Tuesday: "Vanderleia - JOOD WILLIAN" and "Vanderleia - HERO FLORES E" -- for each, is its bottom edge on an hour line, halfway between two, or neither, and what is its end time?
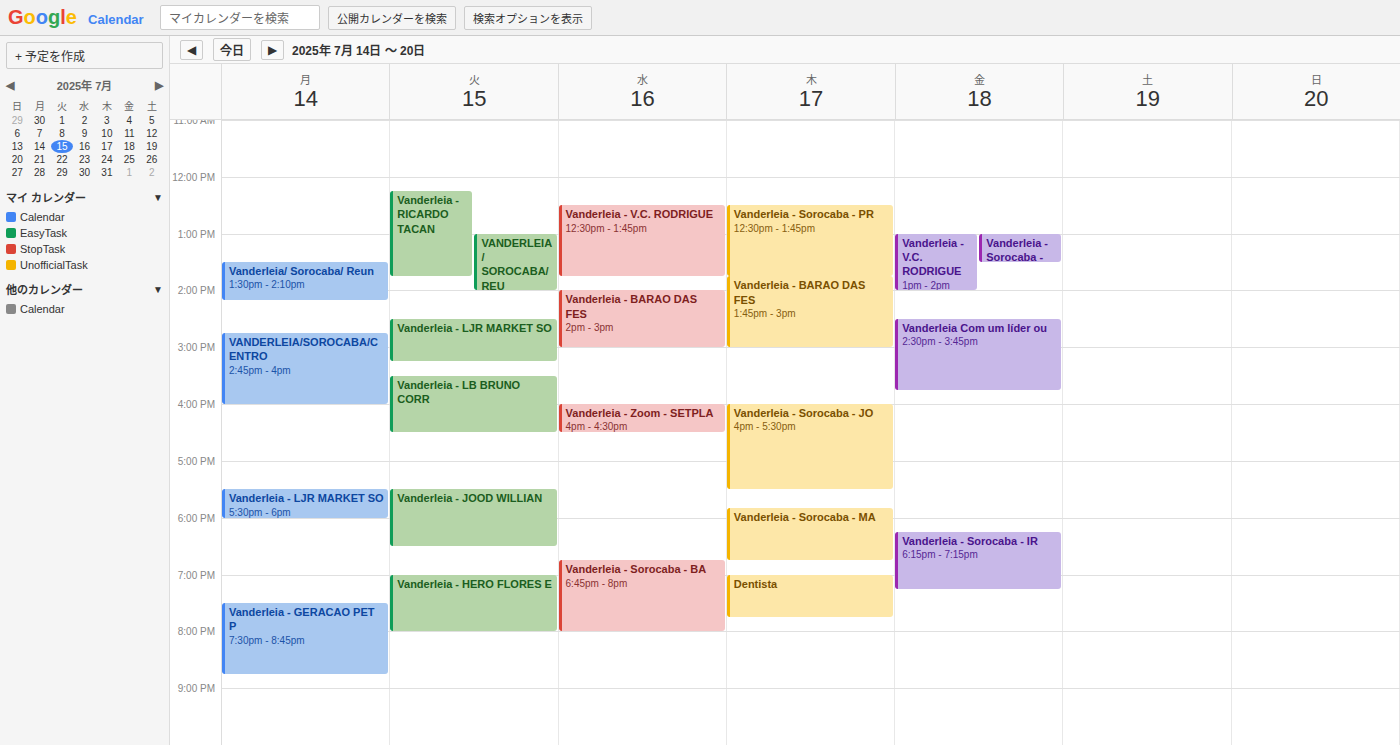
"Vanderleia - JOOD WILLIAN": 6:30 PM, halfway between the 6 PM and 7 PM lines. "Vanderleia - HERO FLORES E": 8:00 PM, exactly on the 8 PM line.